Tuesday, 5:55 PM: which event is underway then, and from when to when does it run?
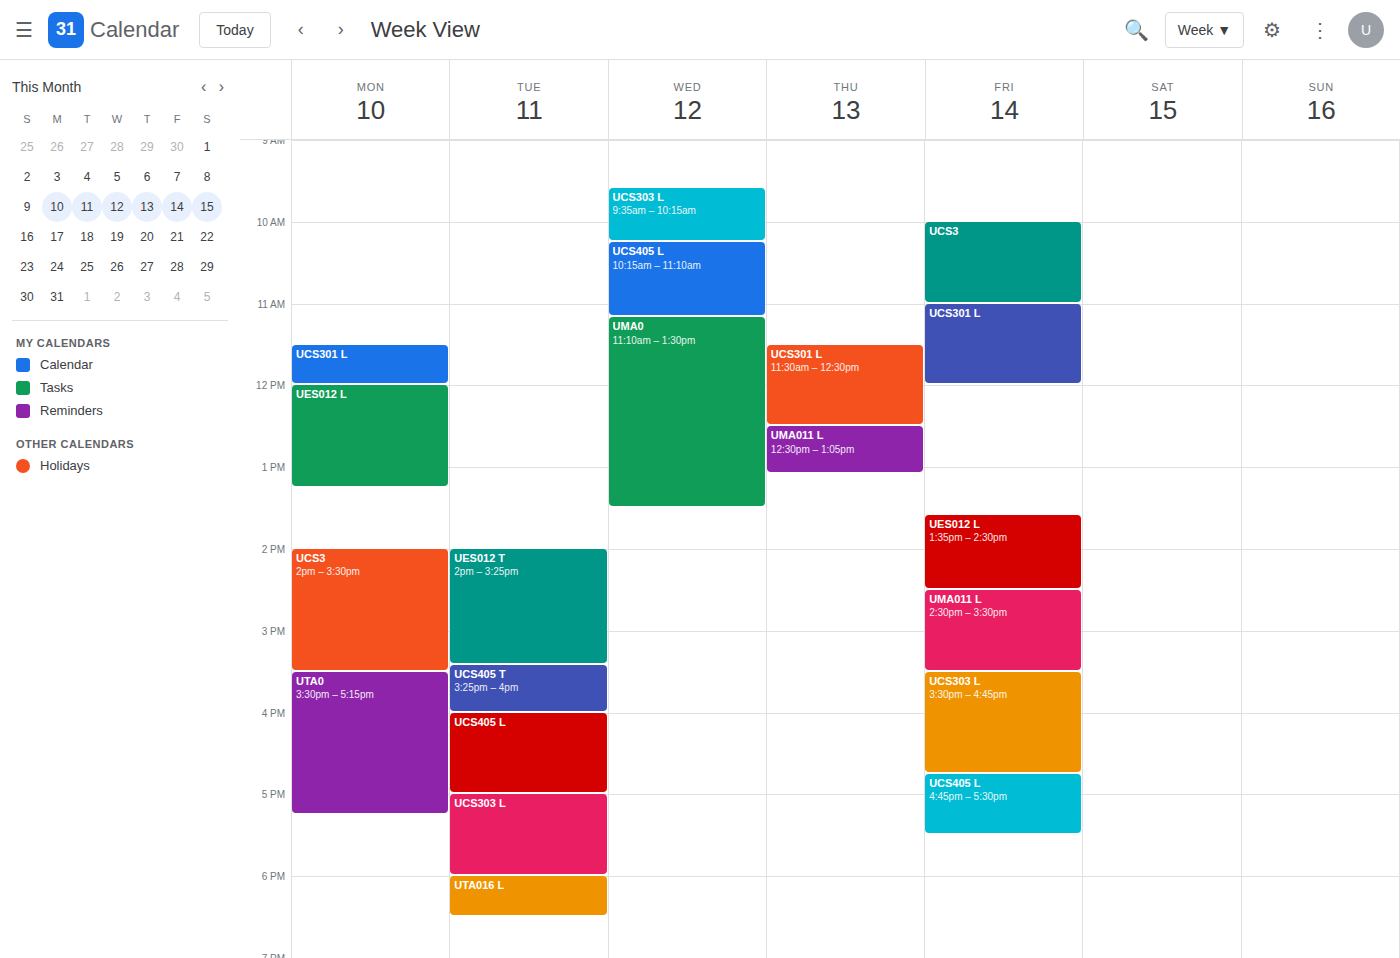
"UCS303 L", 5:00 PM to 6:00 PM